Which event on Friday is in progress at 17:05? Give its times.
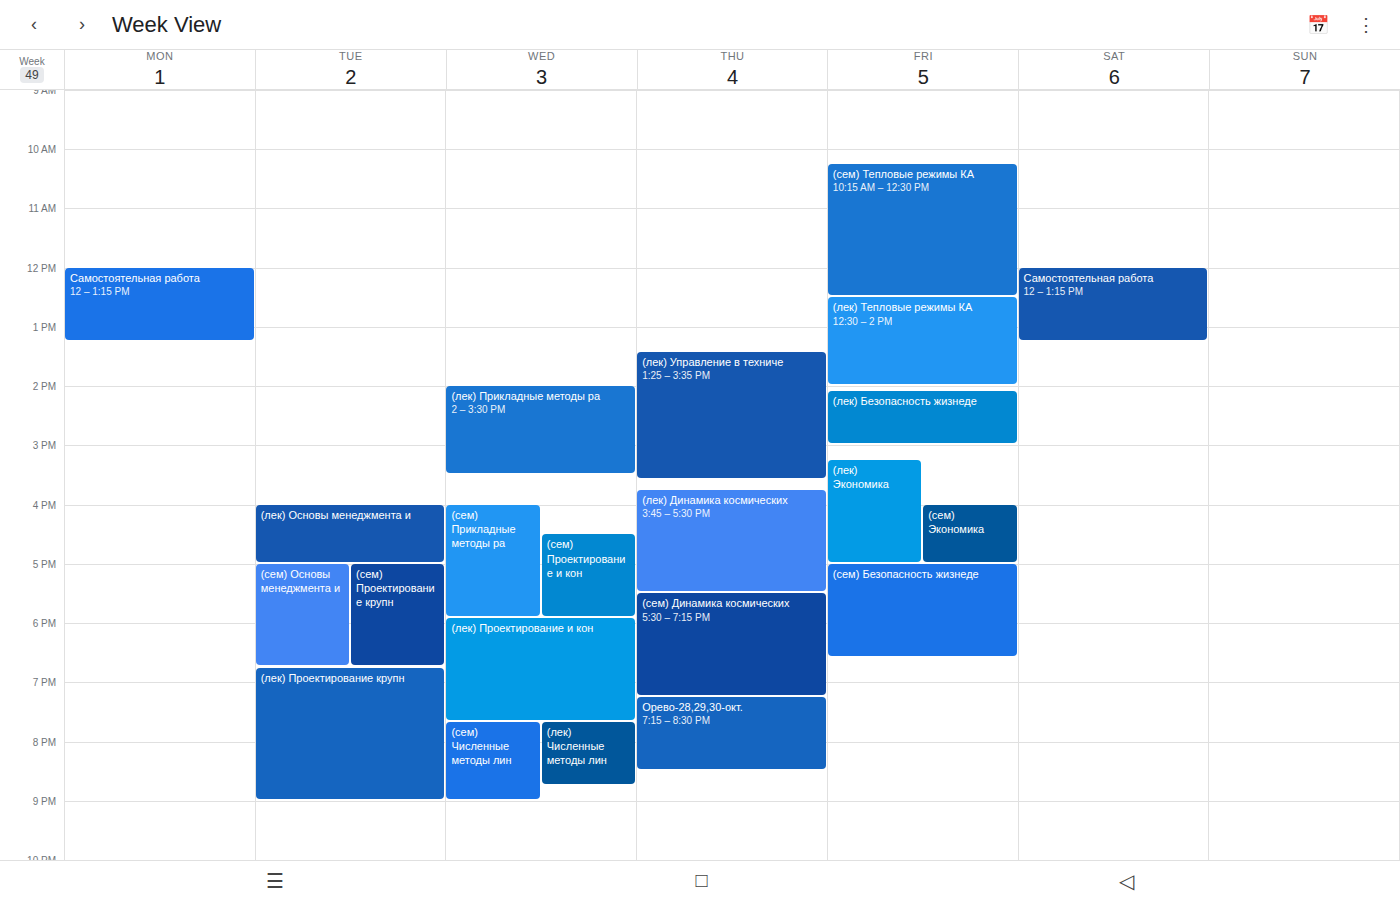
"(сем) Безопасность жизнеде", 17:00 to 18:35